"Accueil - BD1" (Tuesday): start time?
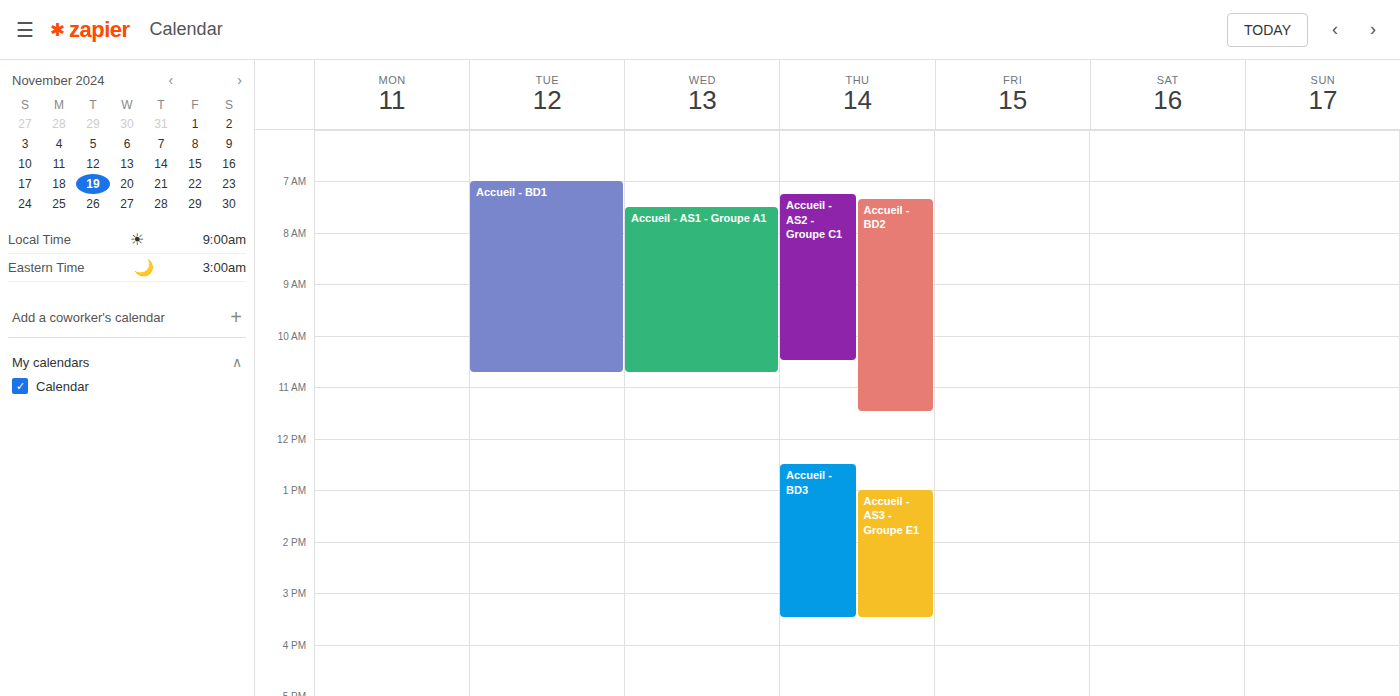
7:00 AM